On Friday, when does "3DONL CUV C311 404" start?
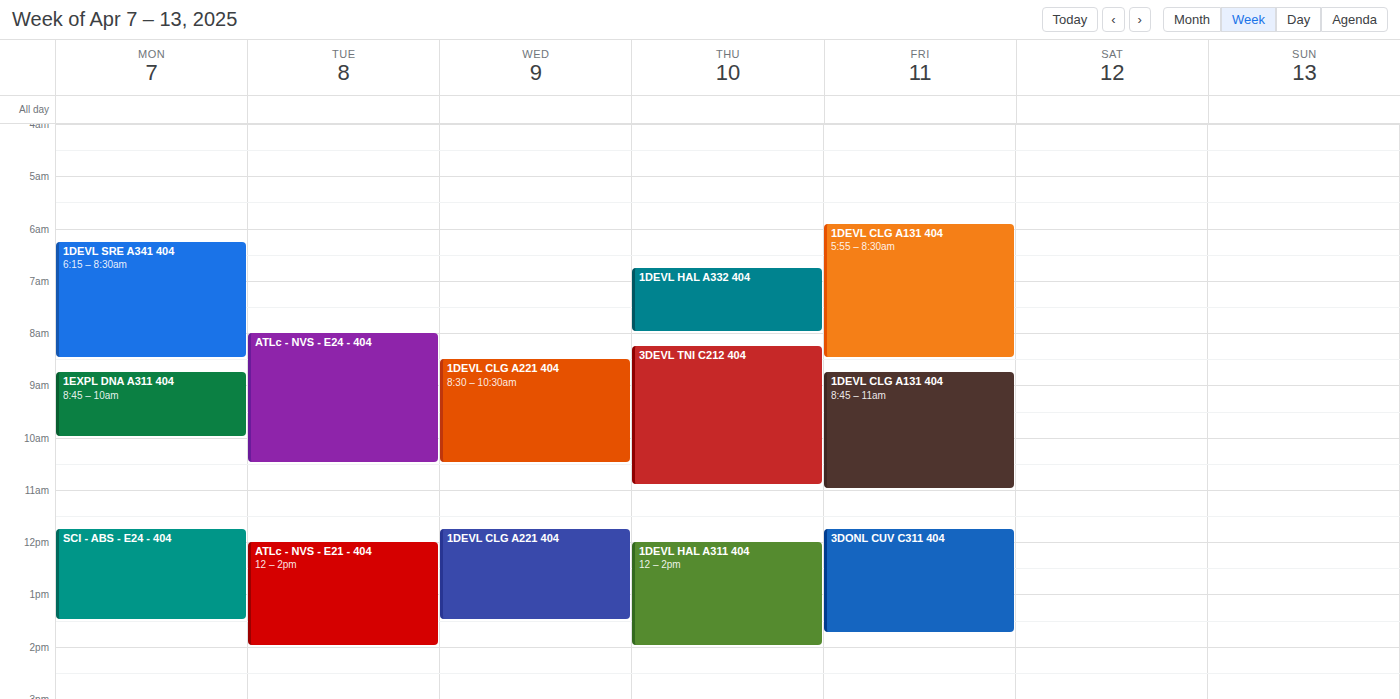
11:45 AM